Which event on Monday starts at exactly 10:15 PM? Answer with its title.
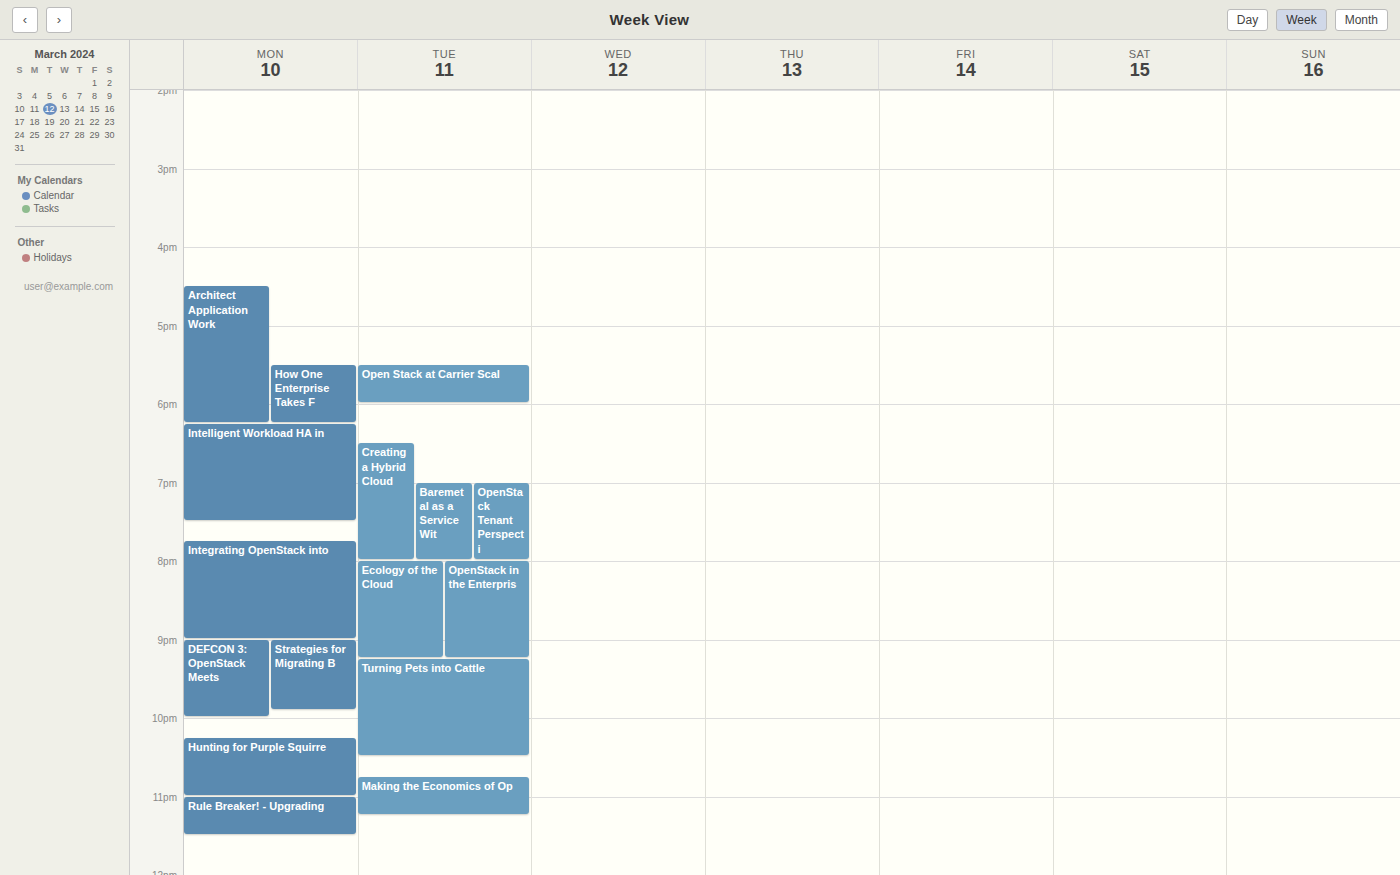
"Hunting for Purple Squirre"